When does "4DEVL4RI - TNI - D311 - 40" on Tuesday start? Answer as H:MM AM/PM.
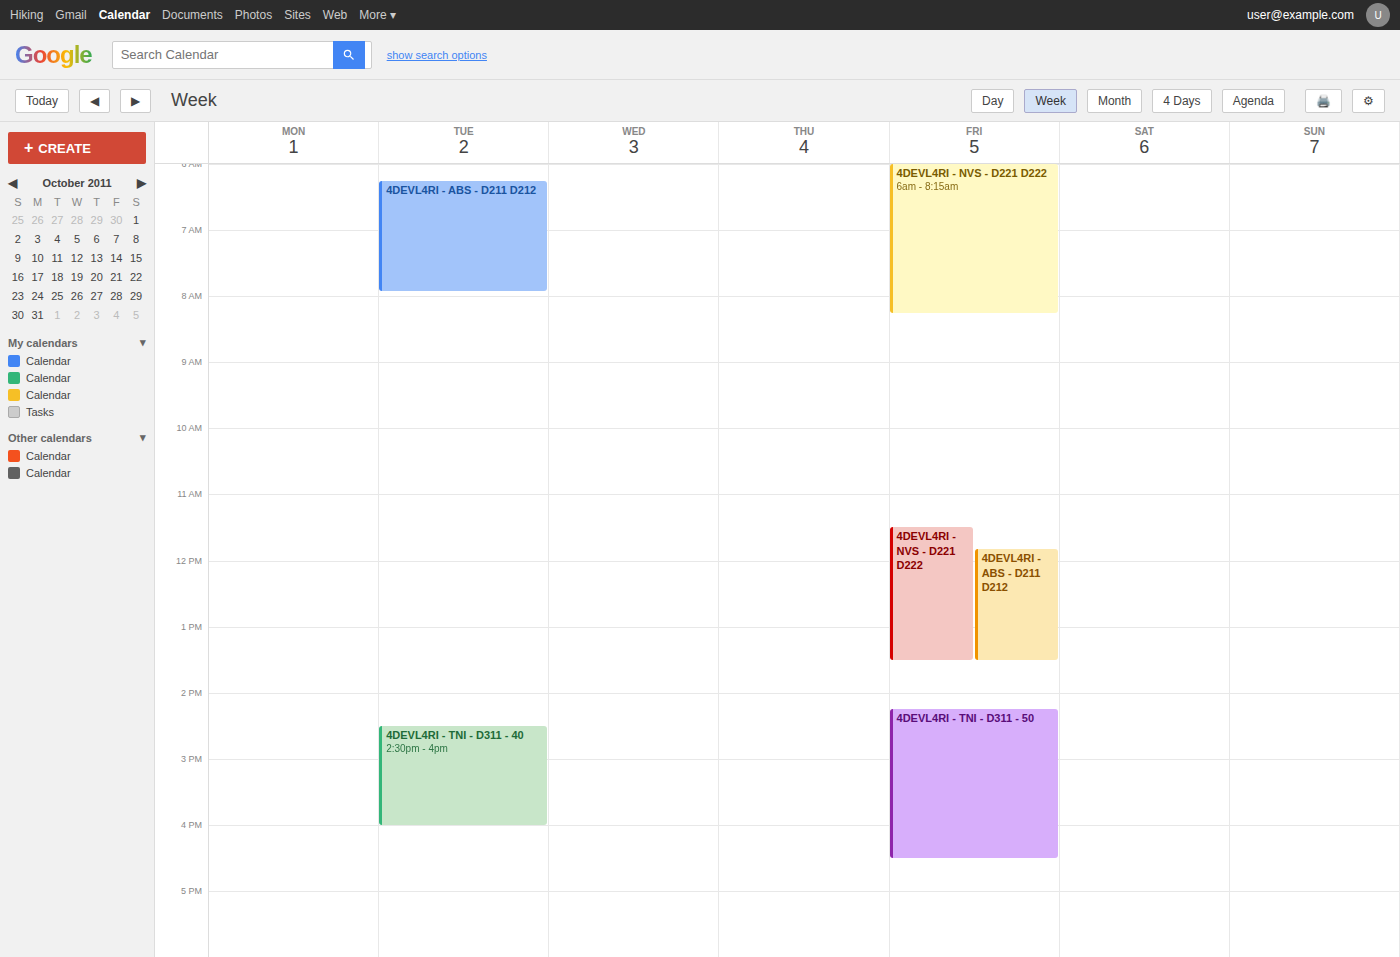
2:30 PM